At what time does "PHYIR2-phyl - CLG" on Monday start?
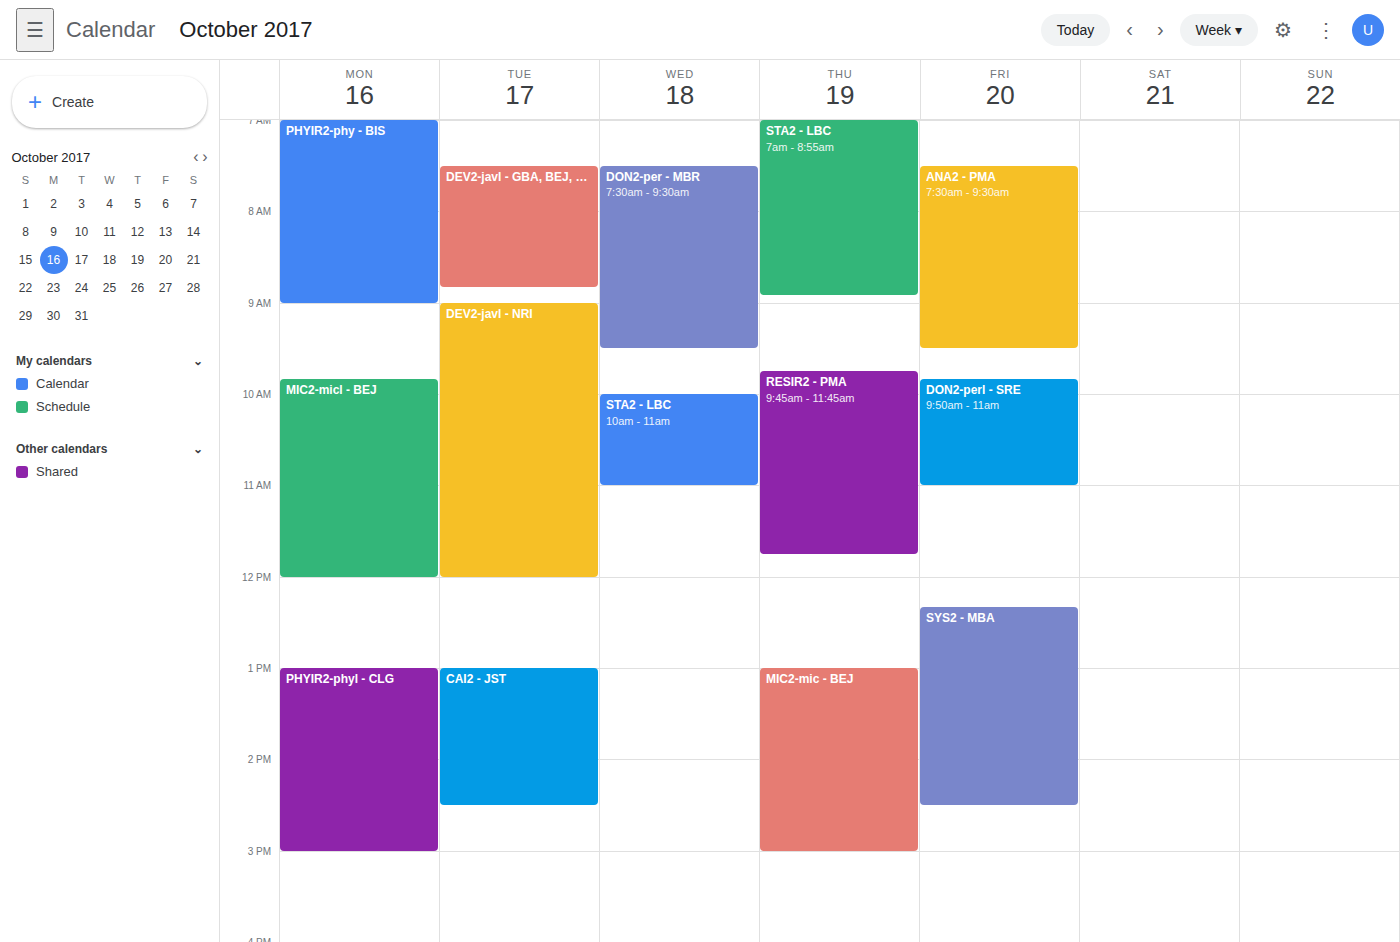
1:00 PM